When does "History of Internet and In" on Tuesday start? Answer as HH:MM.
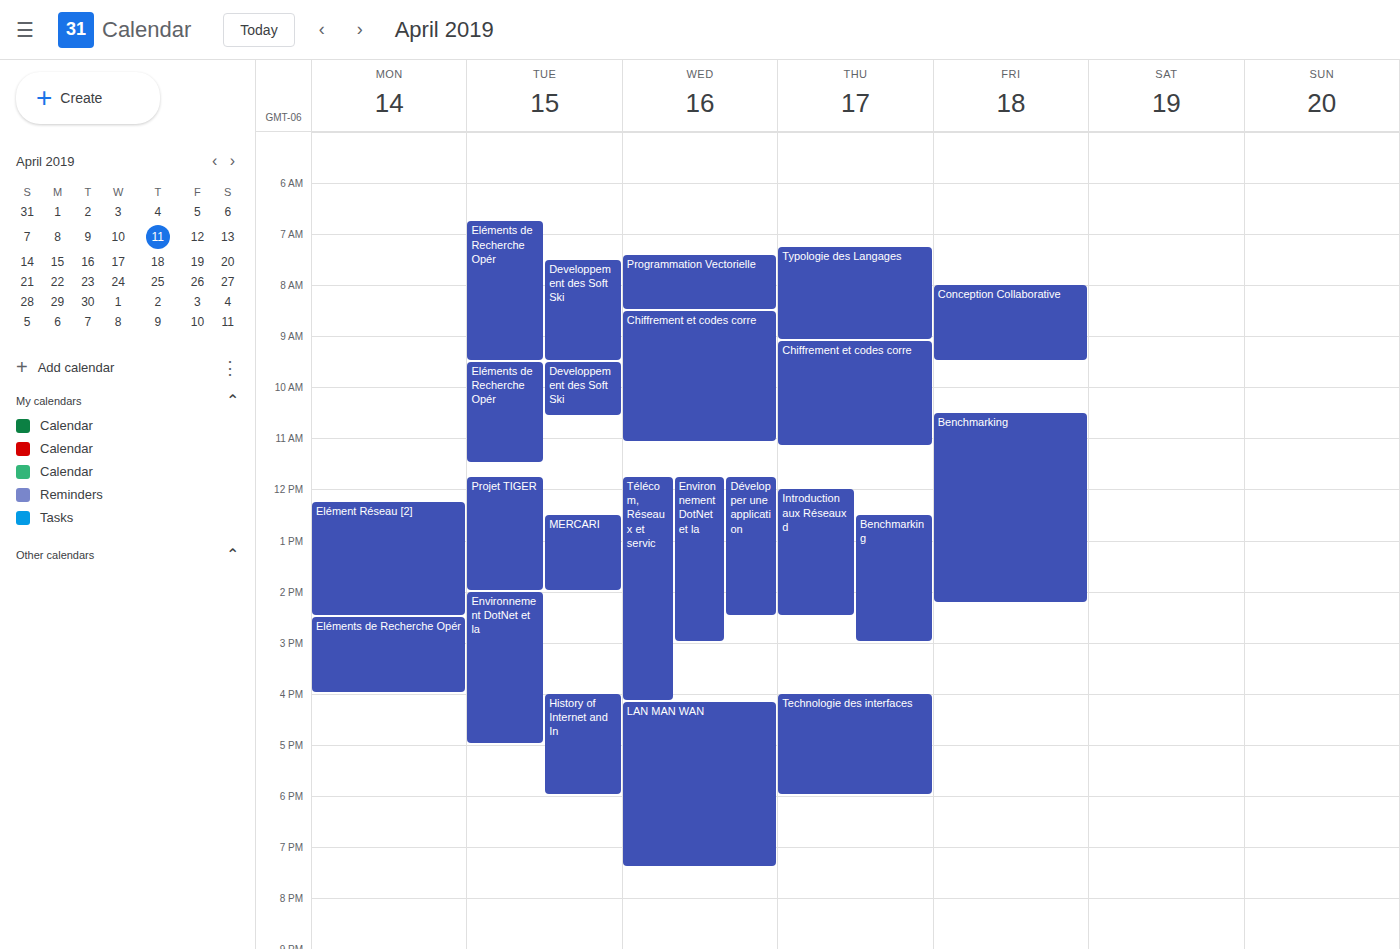
16:00